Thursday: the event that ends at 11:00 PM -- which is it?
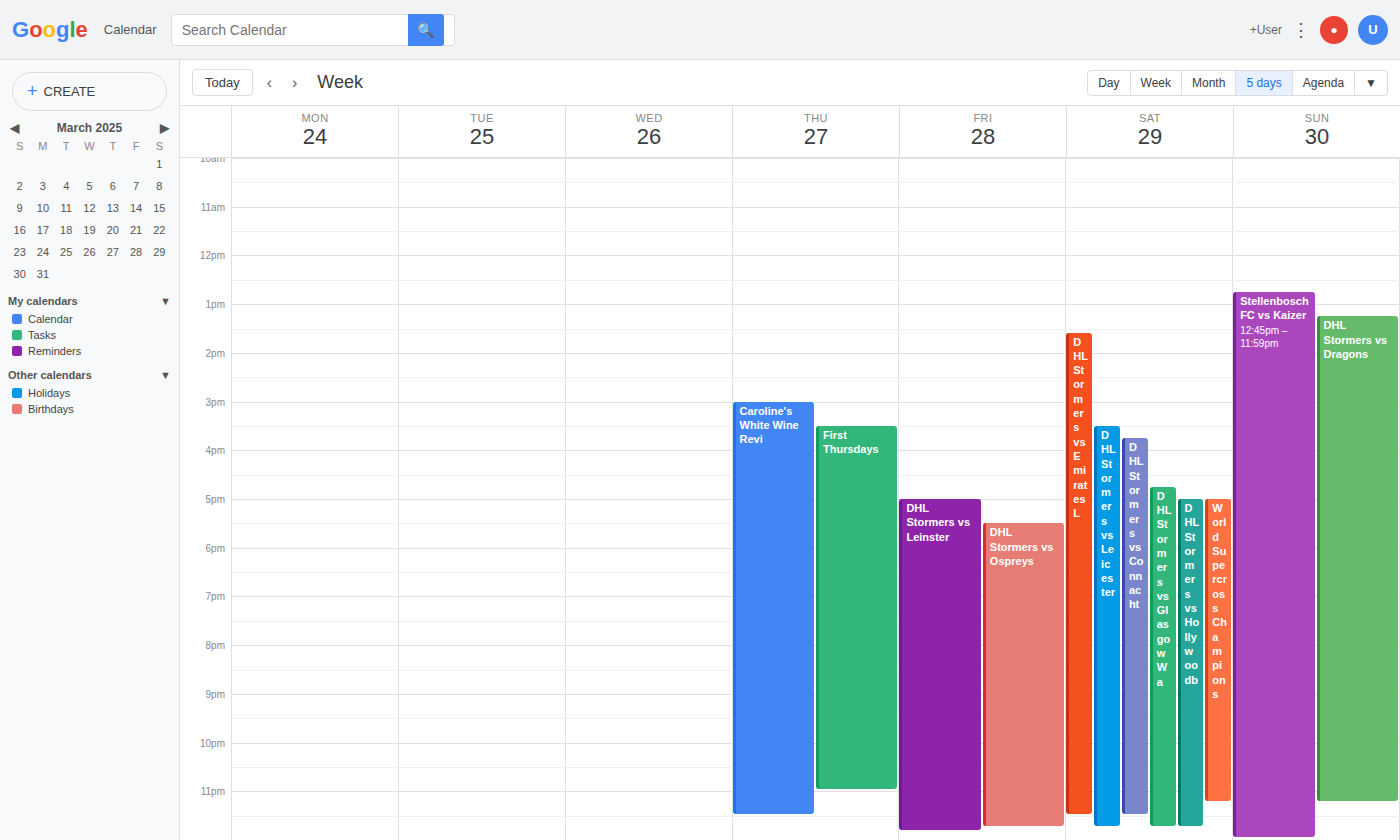
"First Thursdays"